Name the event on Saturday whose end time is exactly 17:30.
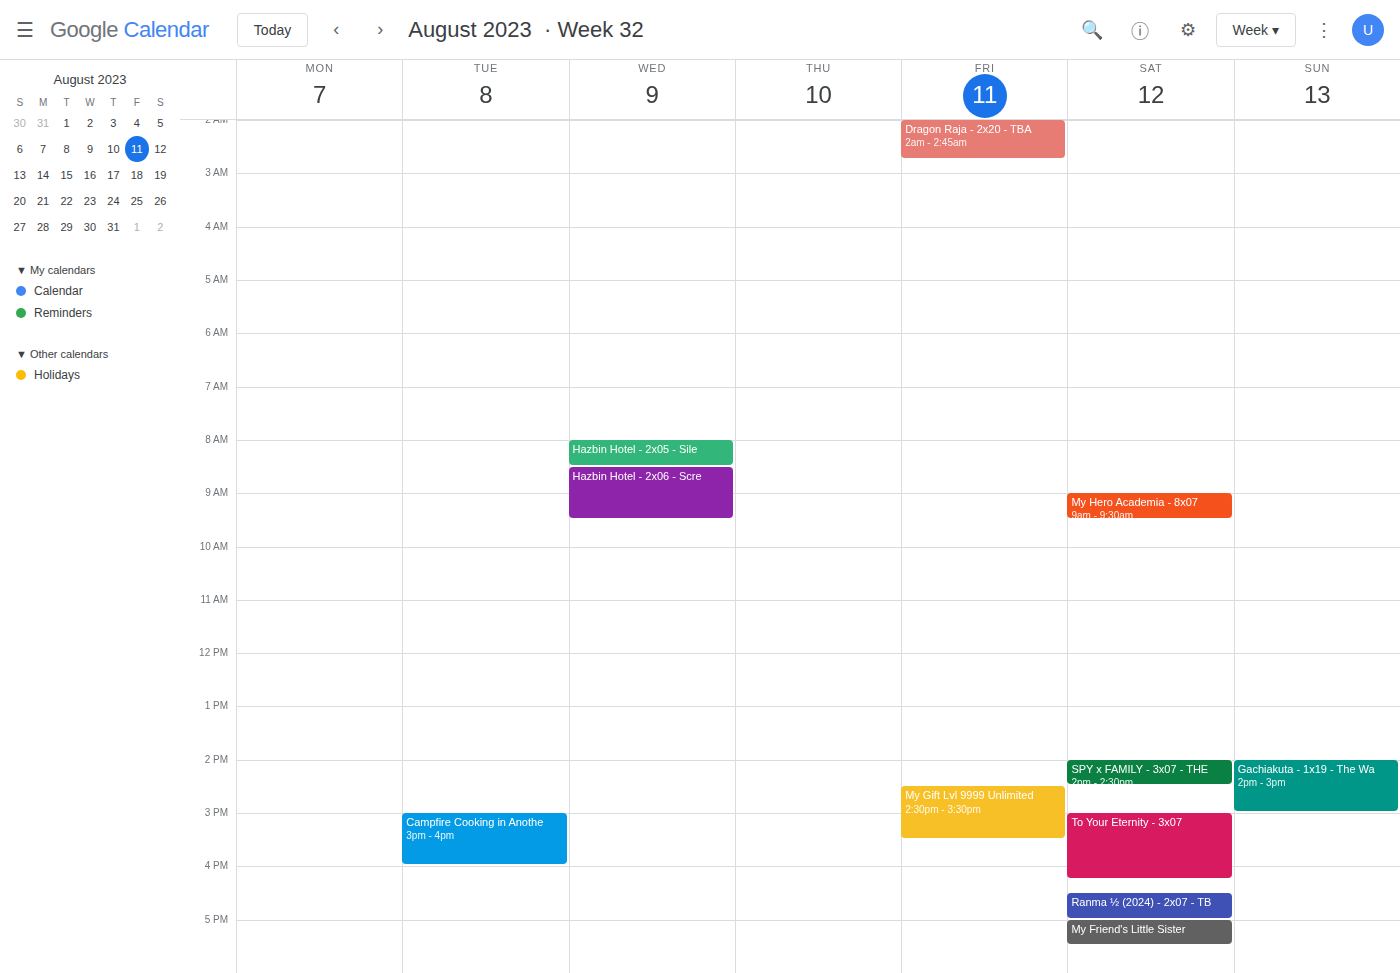
"My Friend's Little Sister"